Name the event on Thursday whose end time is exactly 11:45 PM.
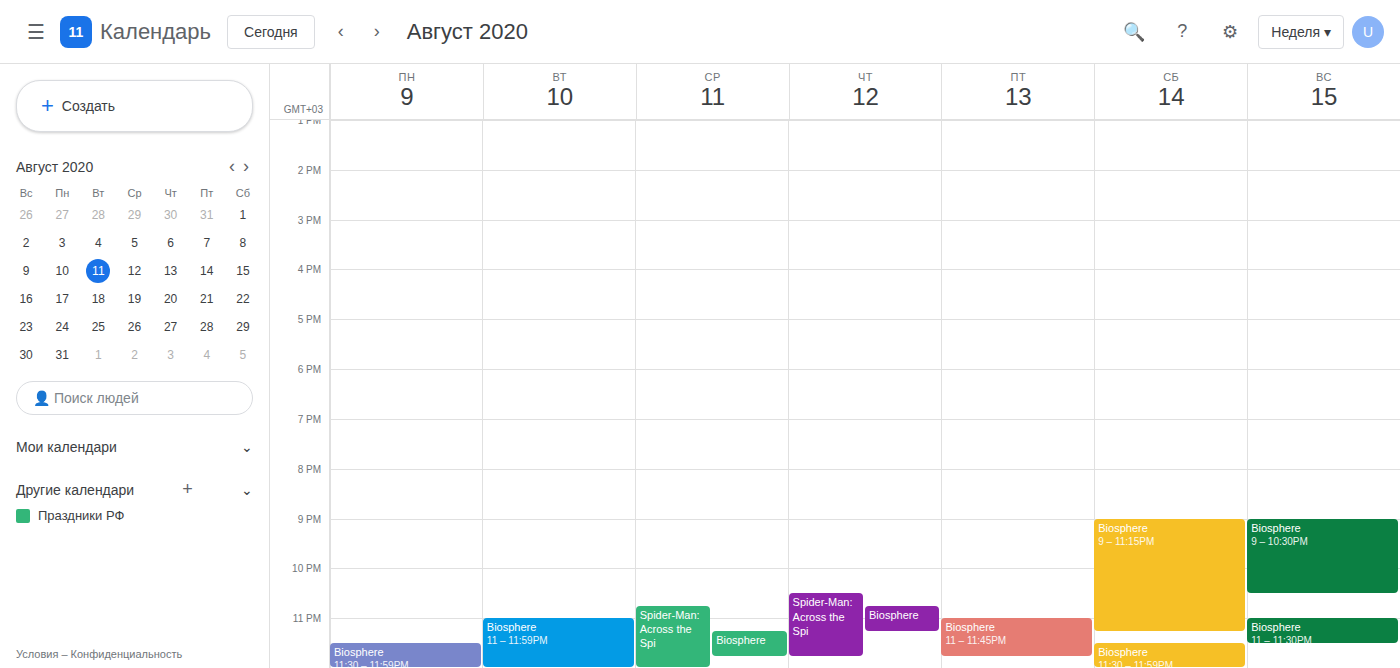
"Spider-Man: Across the Spi"